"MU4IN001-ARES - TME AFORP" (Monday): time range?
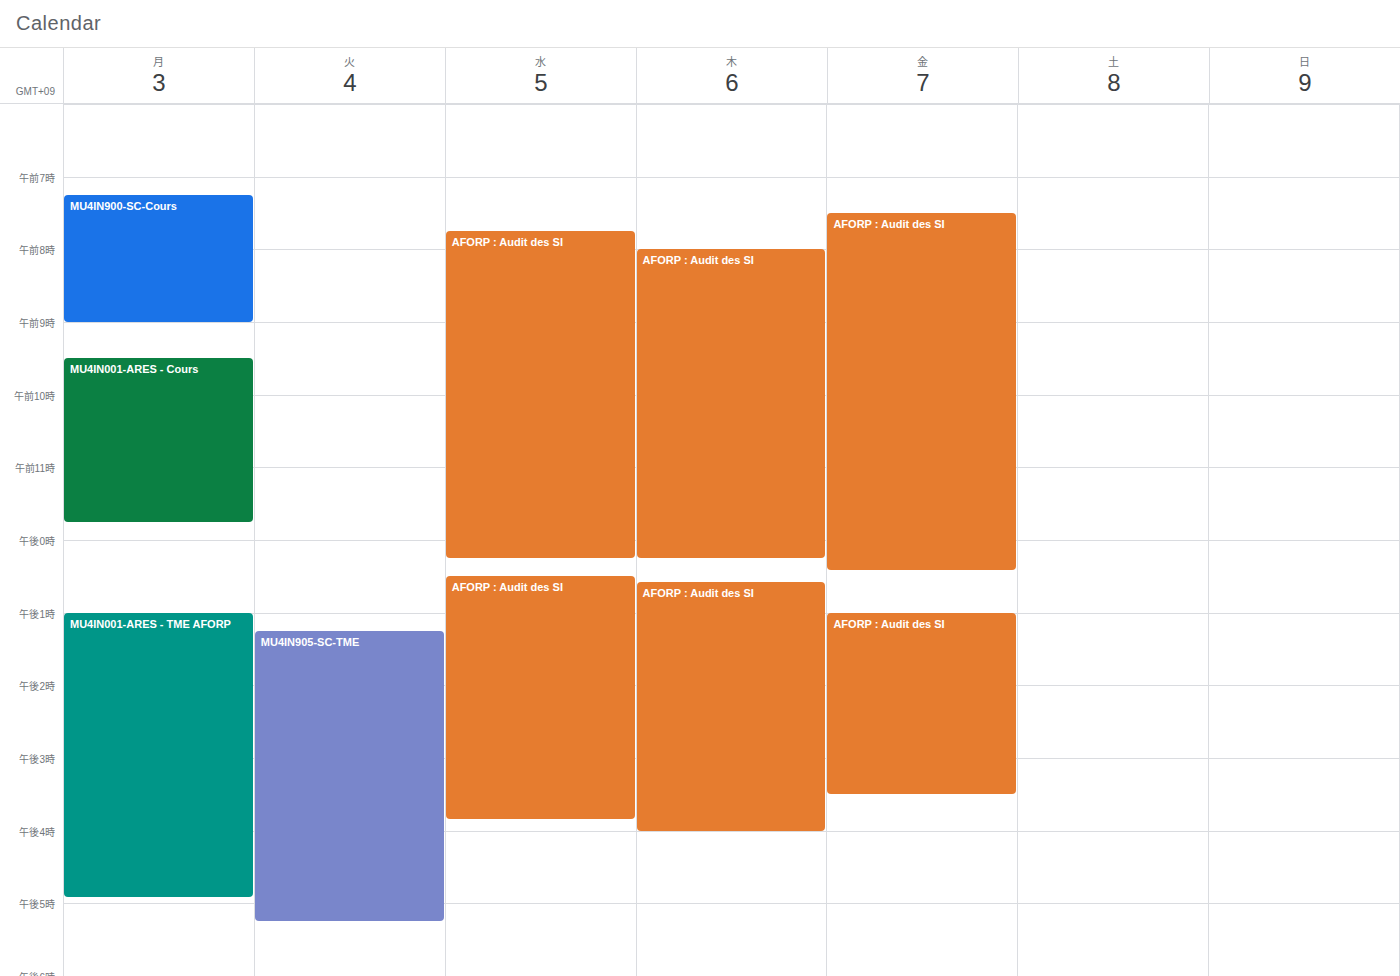
1:00 PM to 4:55 PM